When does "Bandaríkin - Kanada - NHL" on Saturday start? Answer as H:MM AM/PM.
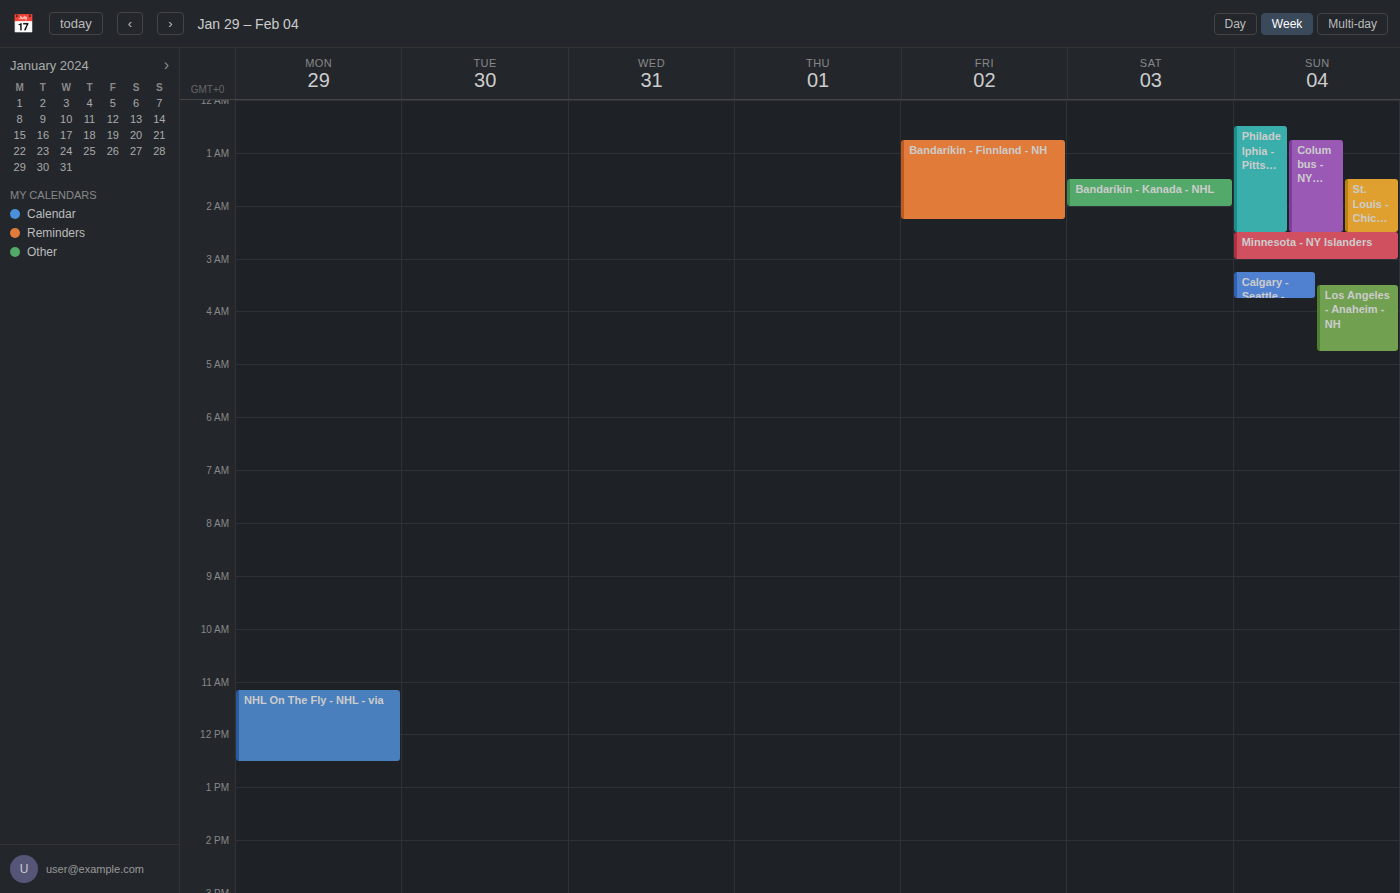
1:30 AM